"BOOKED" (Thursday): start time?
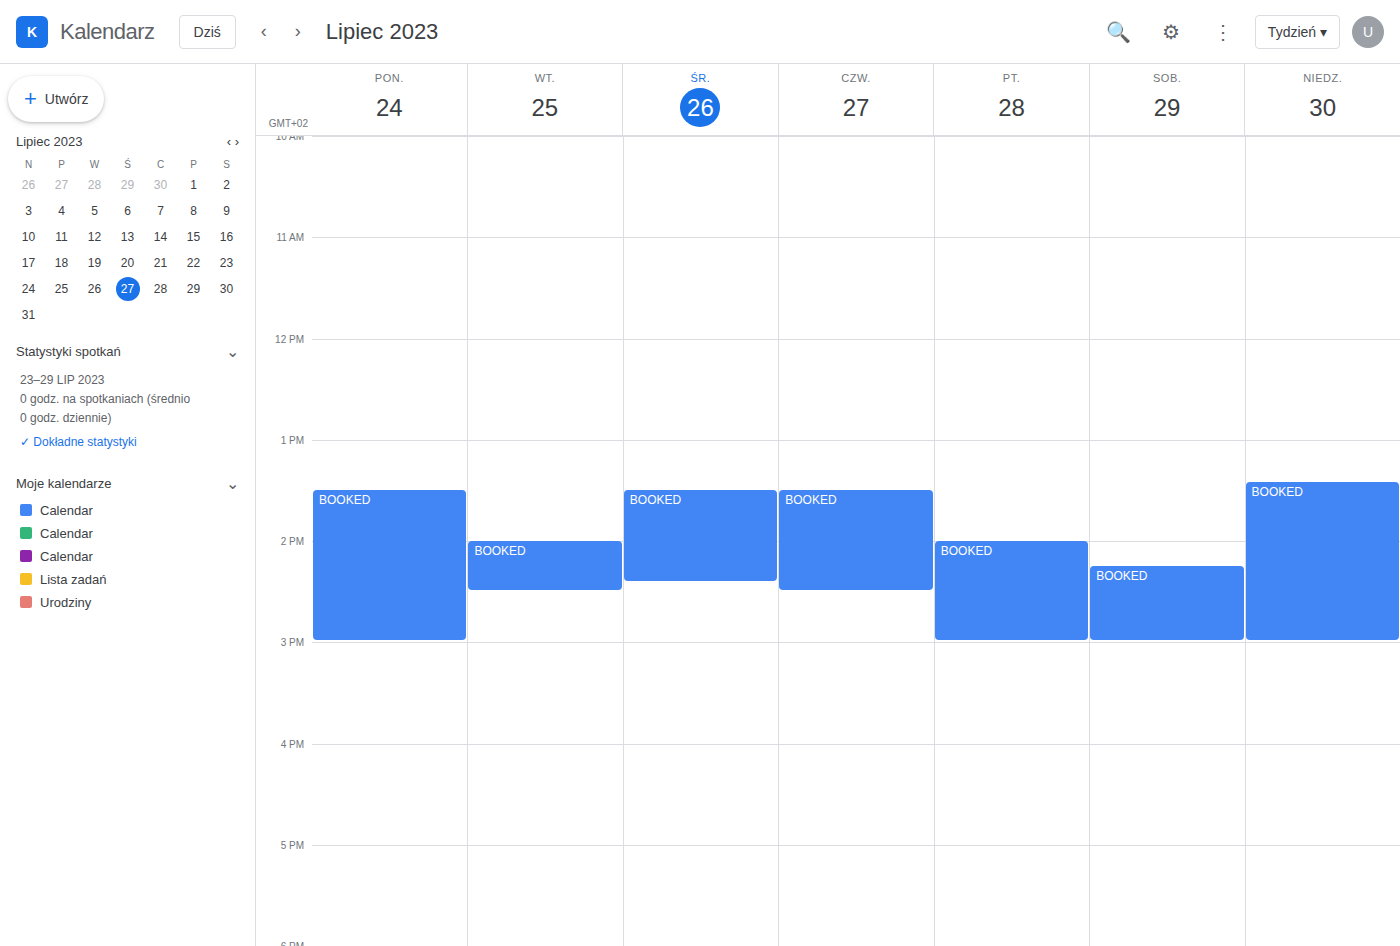
1:30 PM